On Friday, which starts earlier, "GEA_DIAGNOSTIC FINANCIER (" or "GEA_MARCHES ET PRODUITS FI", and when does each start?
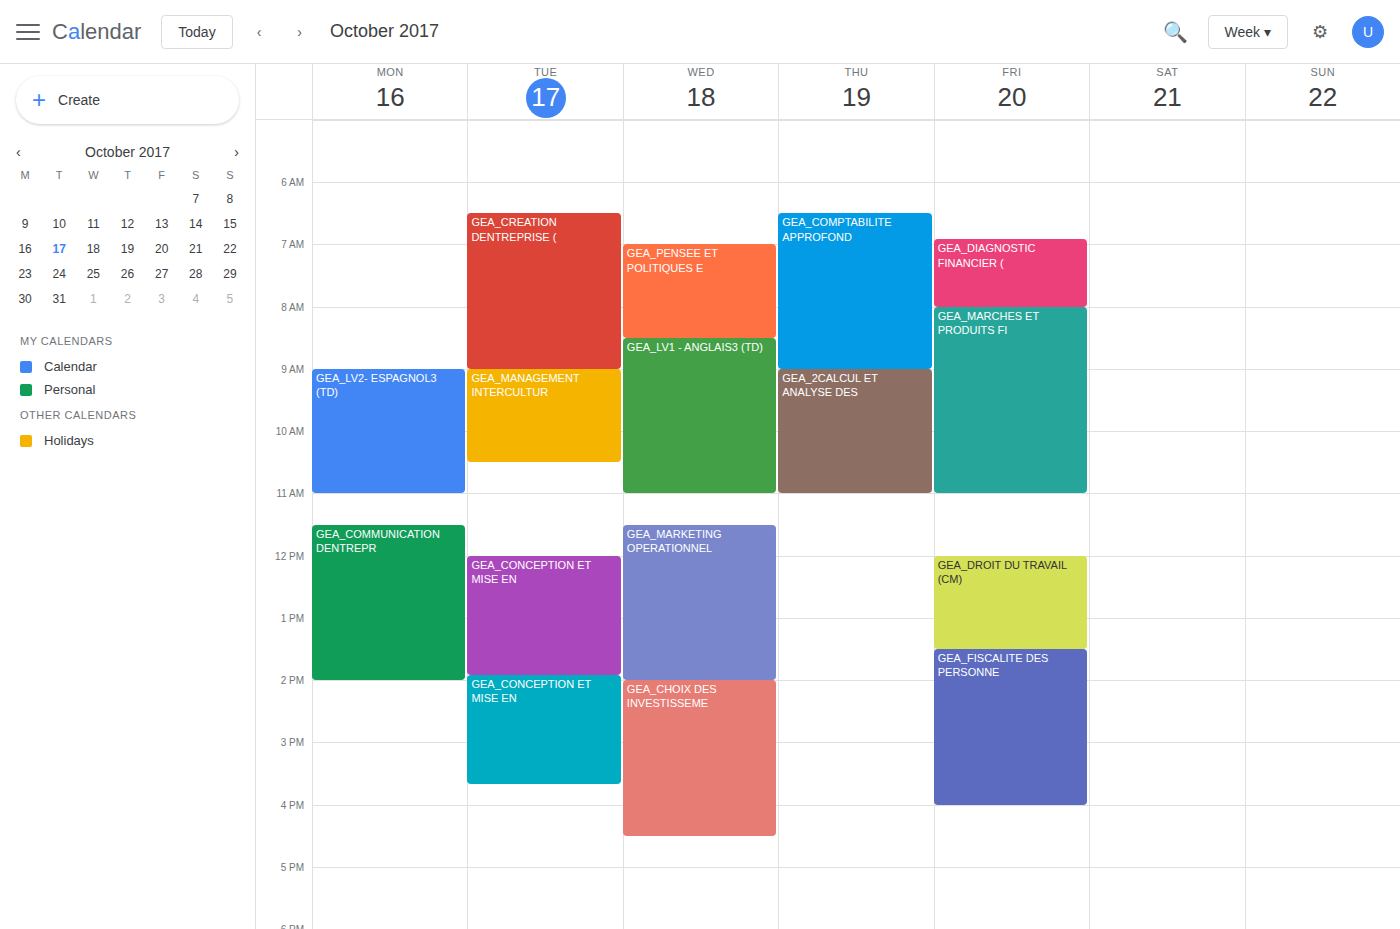
"GEA_DIAGNOSTIC FINANCIER (" 6:55 AM; "GEA_MARCHES ET PRODUITS FI" 8:00 AM.